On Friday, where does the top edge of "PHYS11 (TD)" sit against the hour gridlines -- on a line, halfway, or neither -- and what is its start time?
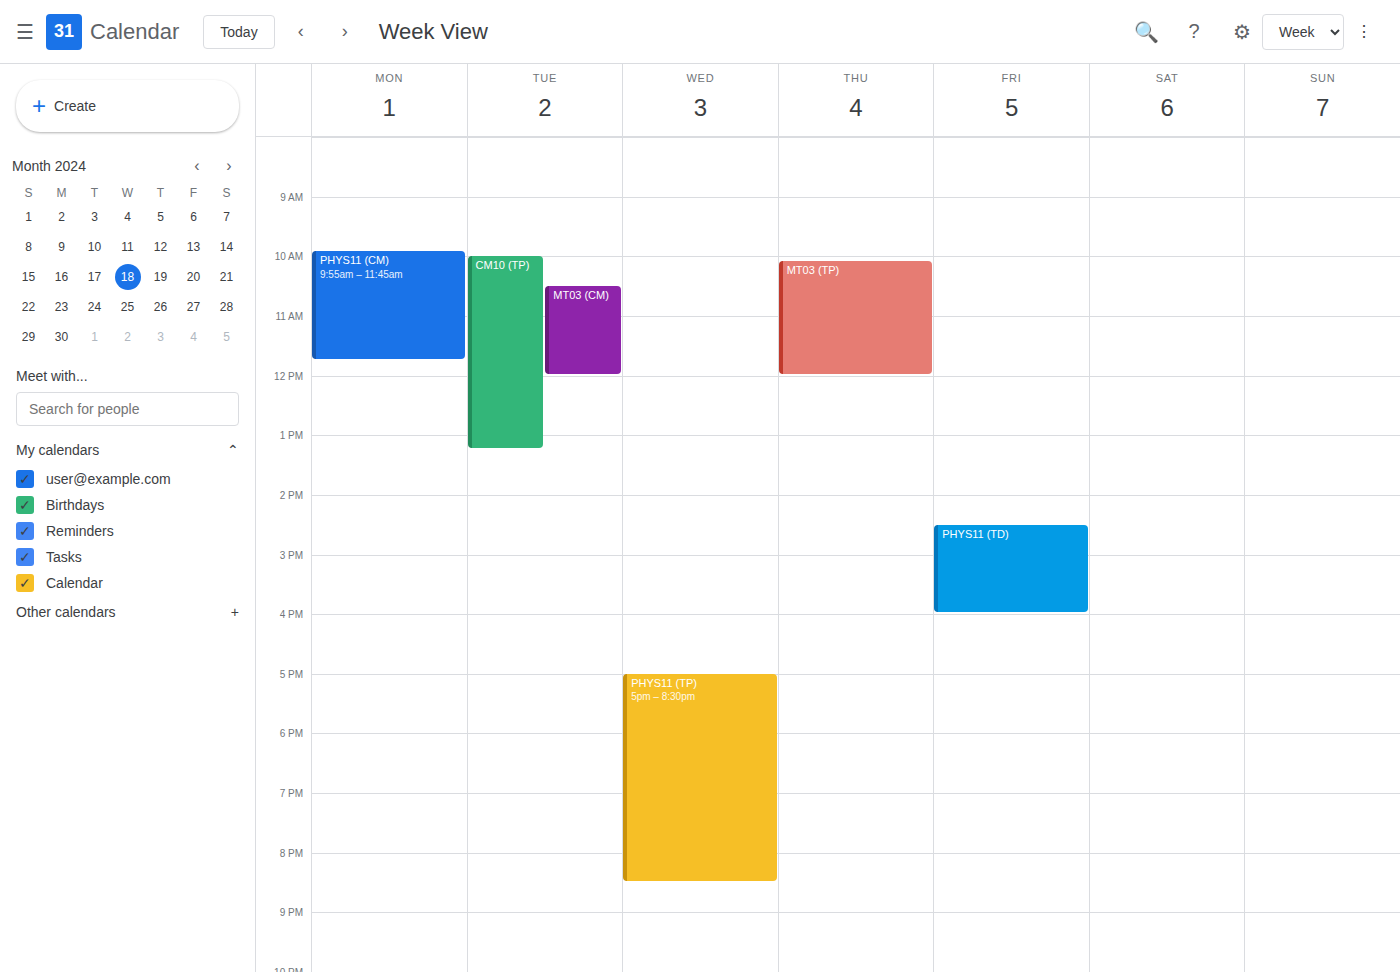
2:30 PM -- halfway between the 2 PM and 3 PM lines.